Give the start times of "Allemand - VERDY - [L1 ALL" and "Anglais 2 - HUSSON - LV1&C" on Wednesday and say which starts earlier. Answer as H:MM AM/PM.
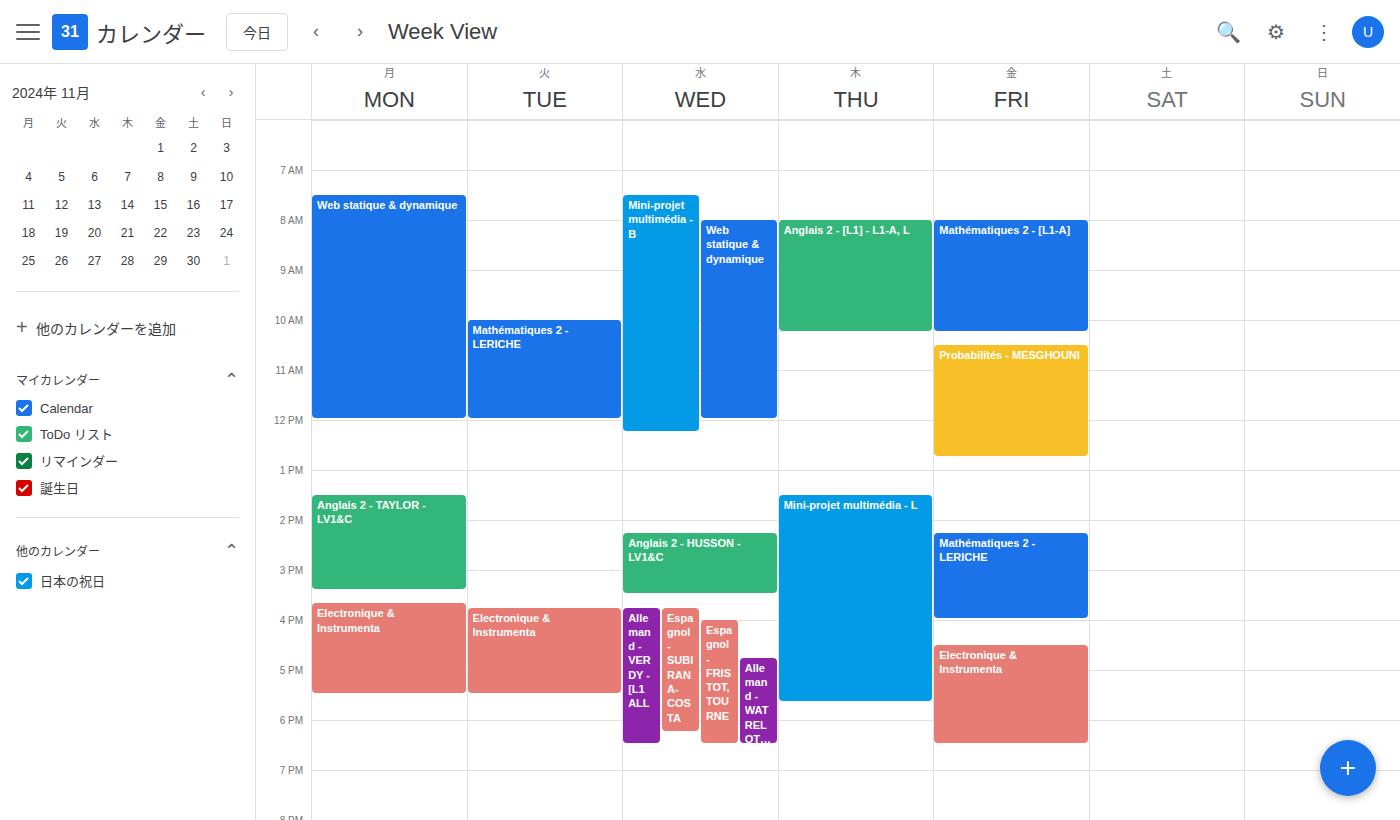
"Anglais 2 - HUSSON - LV1&C" 2:15 PM; "Allemand - VERDY - [L1 ALL" 3:45 PM.